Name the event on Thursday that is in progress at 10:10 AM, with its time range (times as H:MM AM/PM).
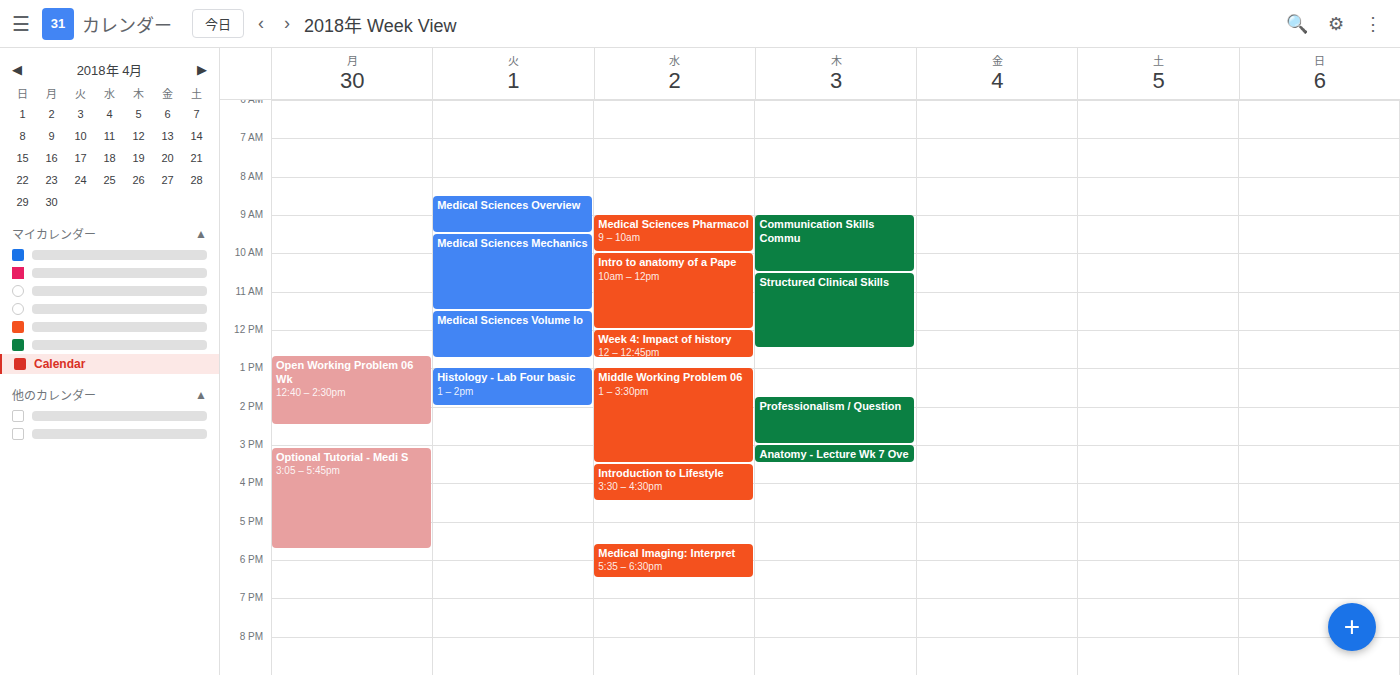
"Communication Skills Commu", 9:00 AM to 10:30 AM